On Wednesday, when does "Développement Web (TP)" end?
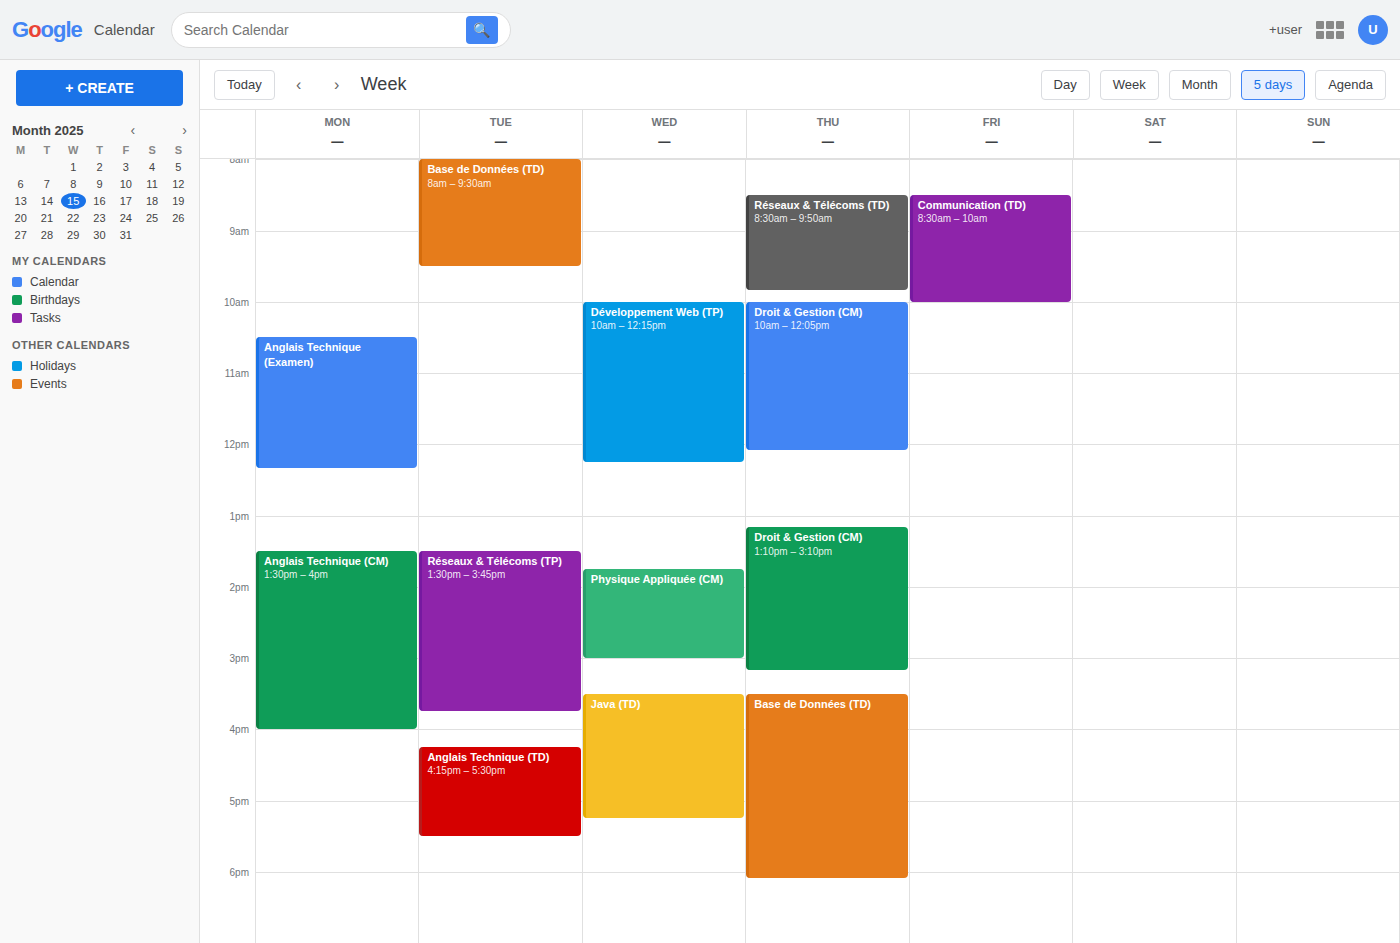
12:15 PM